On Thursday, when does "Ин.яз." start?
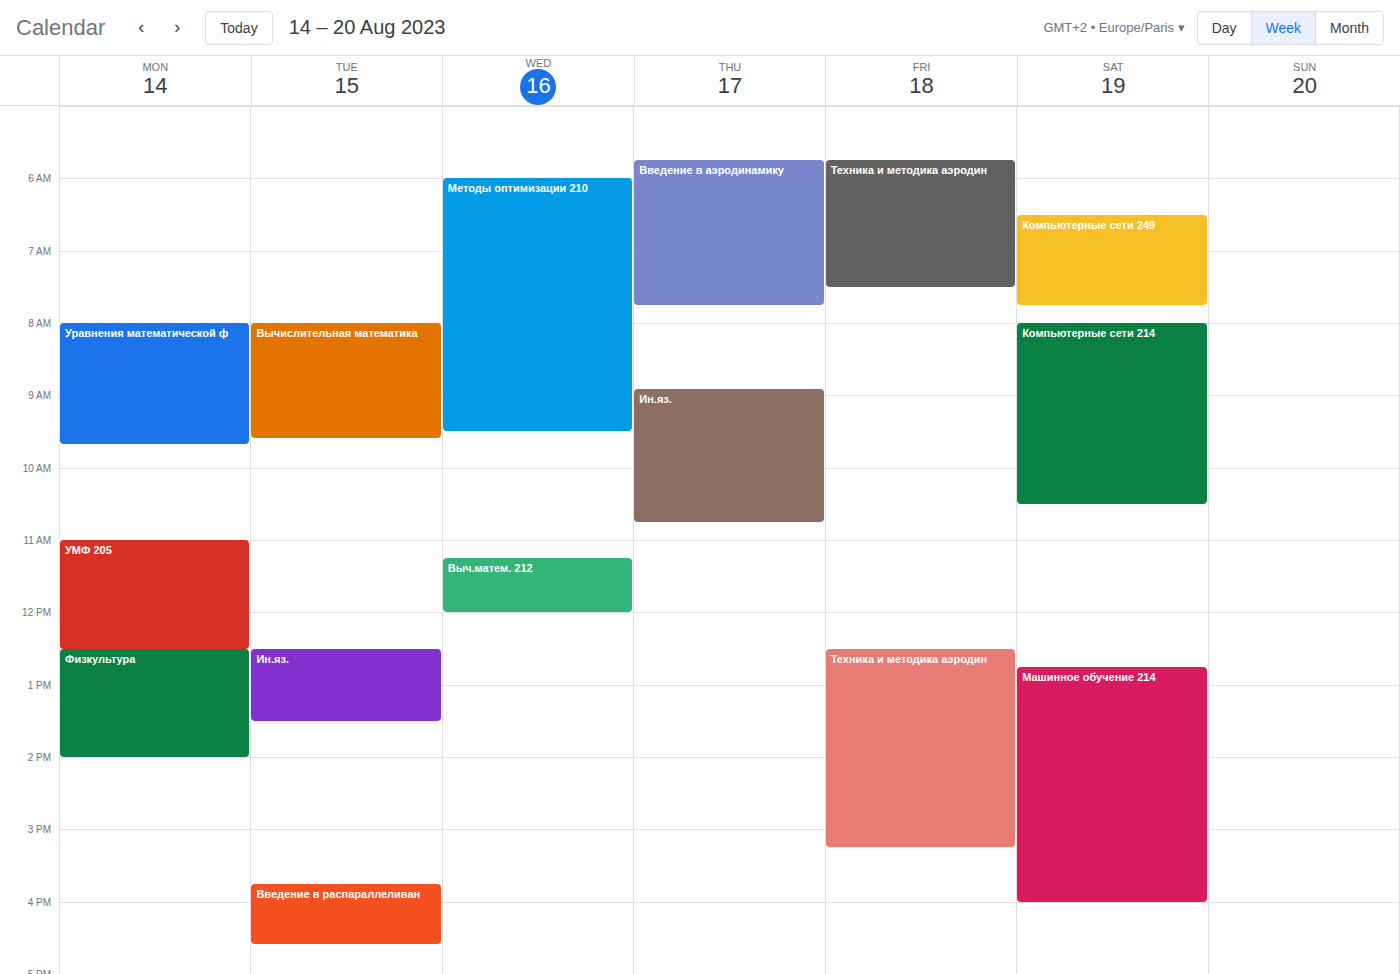
8:55 AM